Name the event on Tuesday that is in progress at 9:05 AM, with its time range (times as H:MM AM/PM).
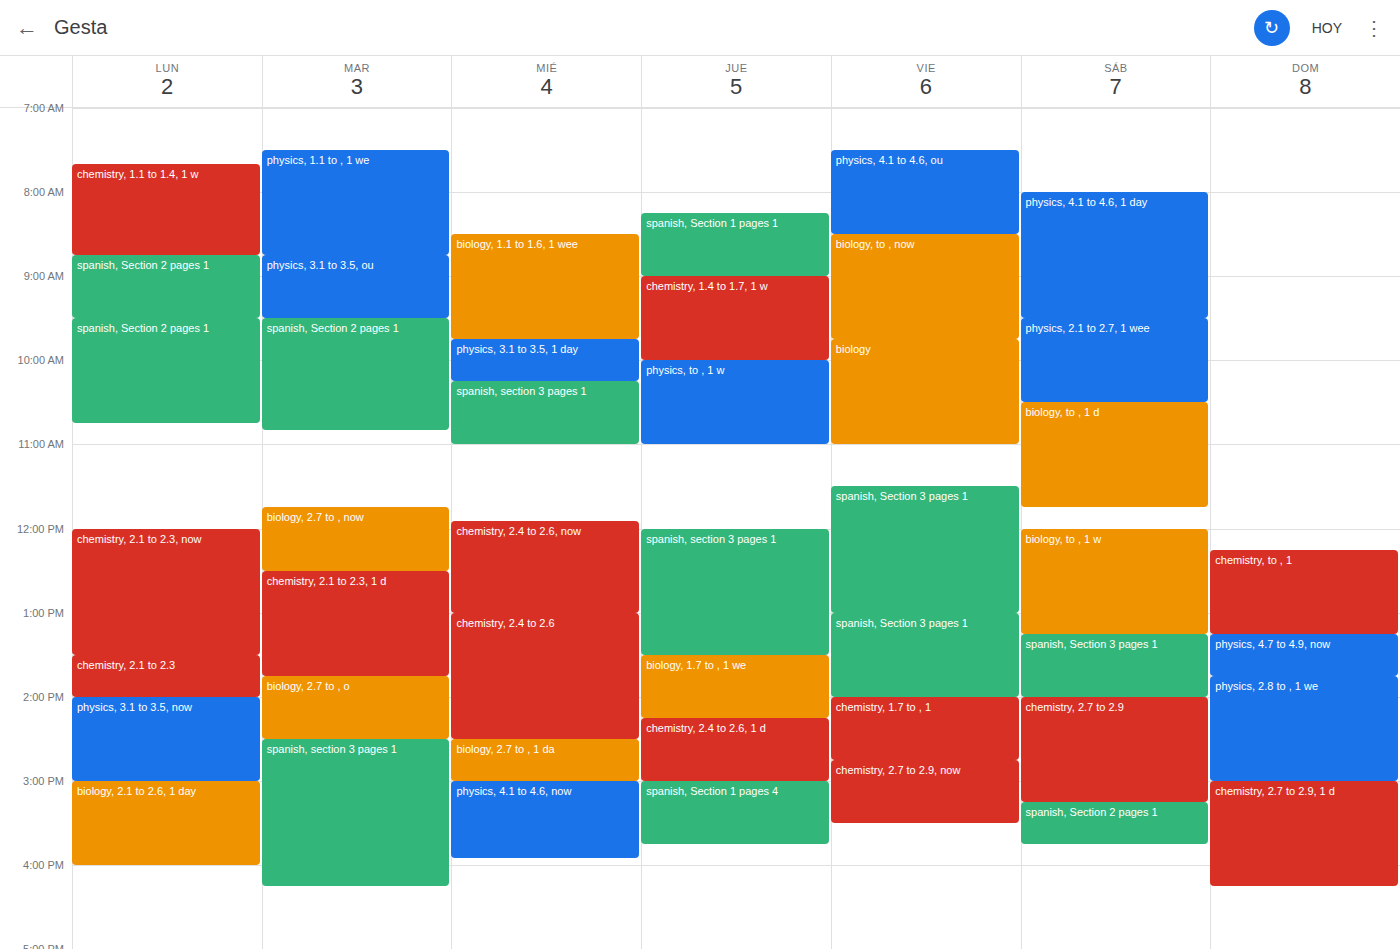
"physics, 3.1 to 3.5, ou", 8:45 AM to 9:30 AM